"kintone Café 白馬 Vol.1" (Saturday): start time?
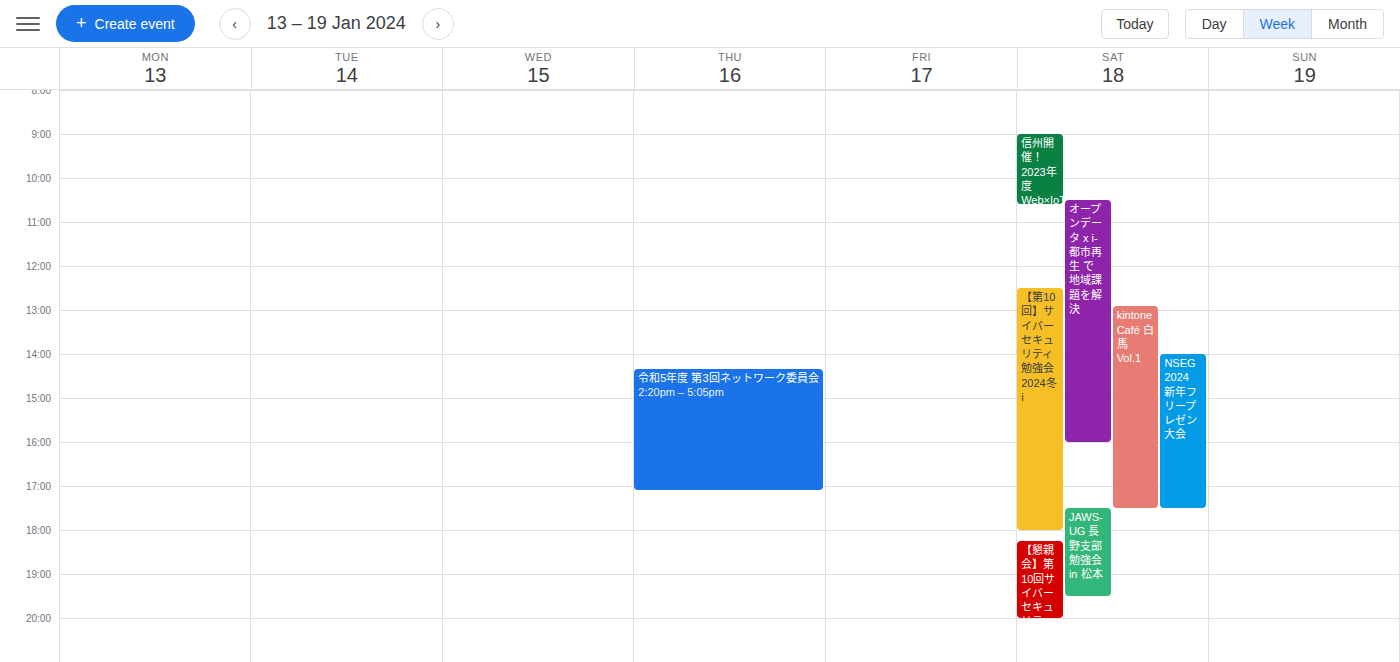
12:55 PM